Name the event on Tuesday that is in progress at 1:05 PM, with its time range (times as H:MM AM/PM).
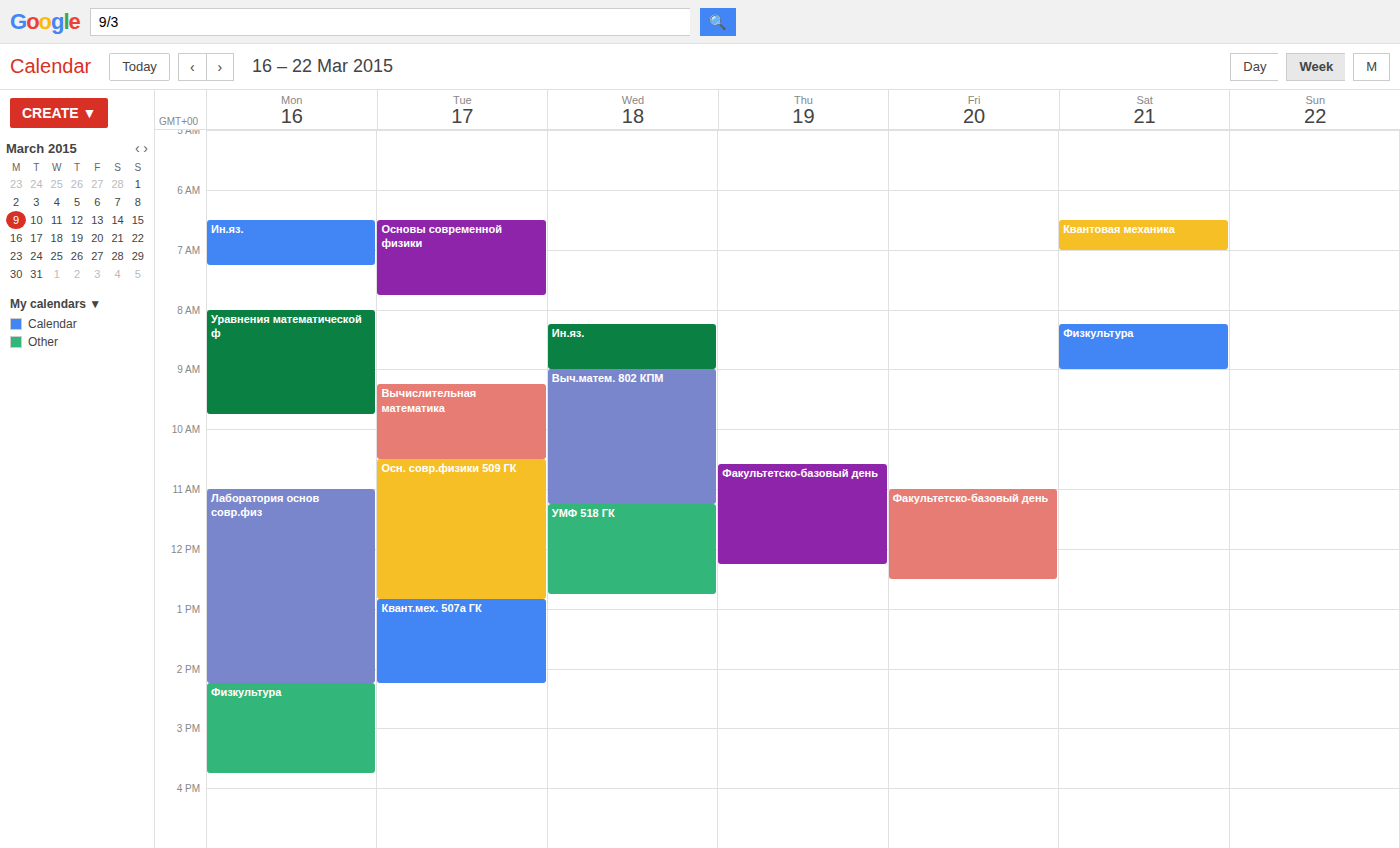
"Квант.мех. 507а ГК", 12:50 PM to 2:15 PM